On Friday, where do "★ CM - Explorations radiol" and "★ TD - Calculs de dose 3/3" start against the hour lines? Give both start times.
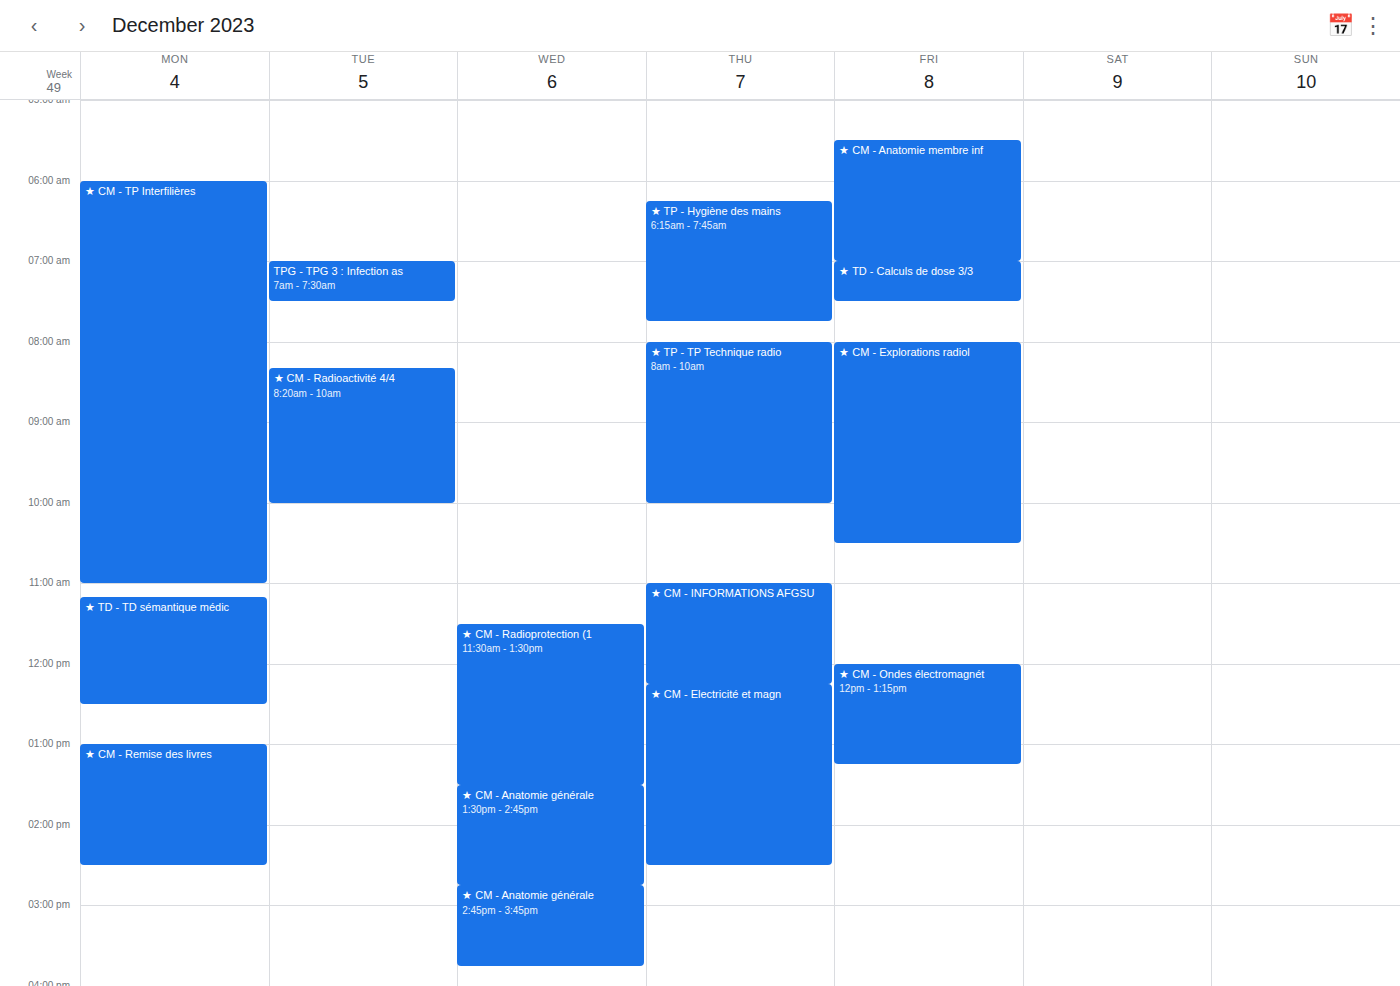
"★ CM - Explorations radiol": 8:00 AM, exactly on the 8 AM line. "★ TD - Calculs de dose 3/3": 7:00 AM, exactly on the 7 AM line.